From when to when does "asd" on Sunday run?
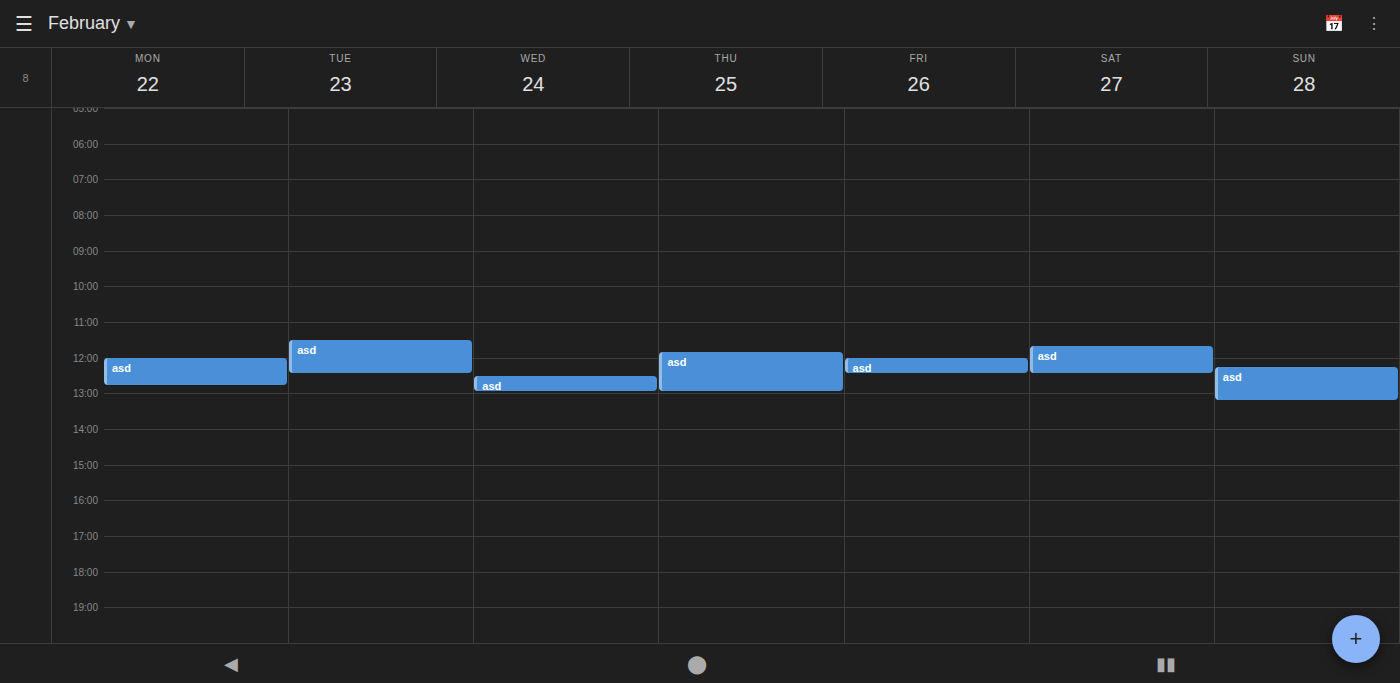
12:15 PM to 1:15 PM